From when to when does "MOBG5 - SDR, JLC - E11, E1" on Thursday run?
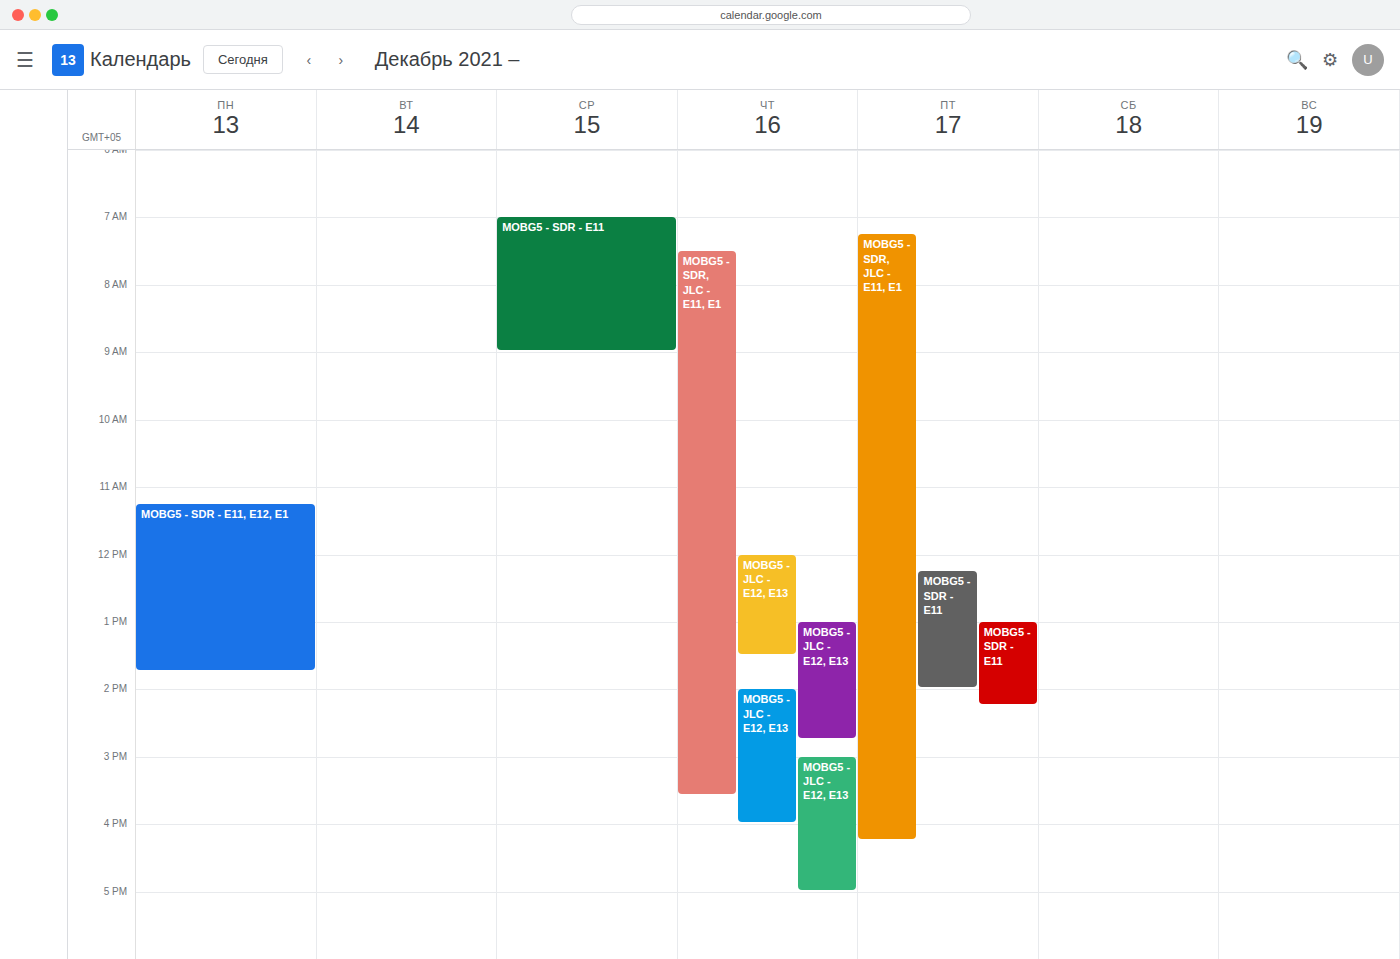
7:30 AM to 3:35 PM